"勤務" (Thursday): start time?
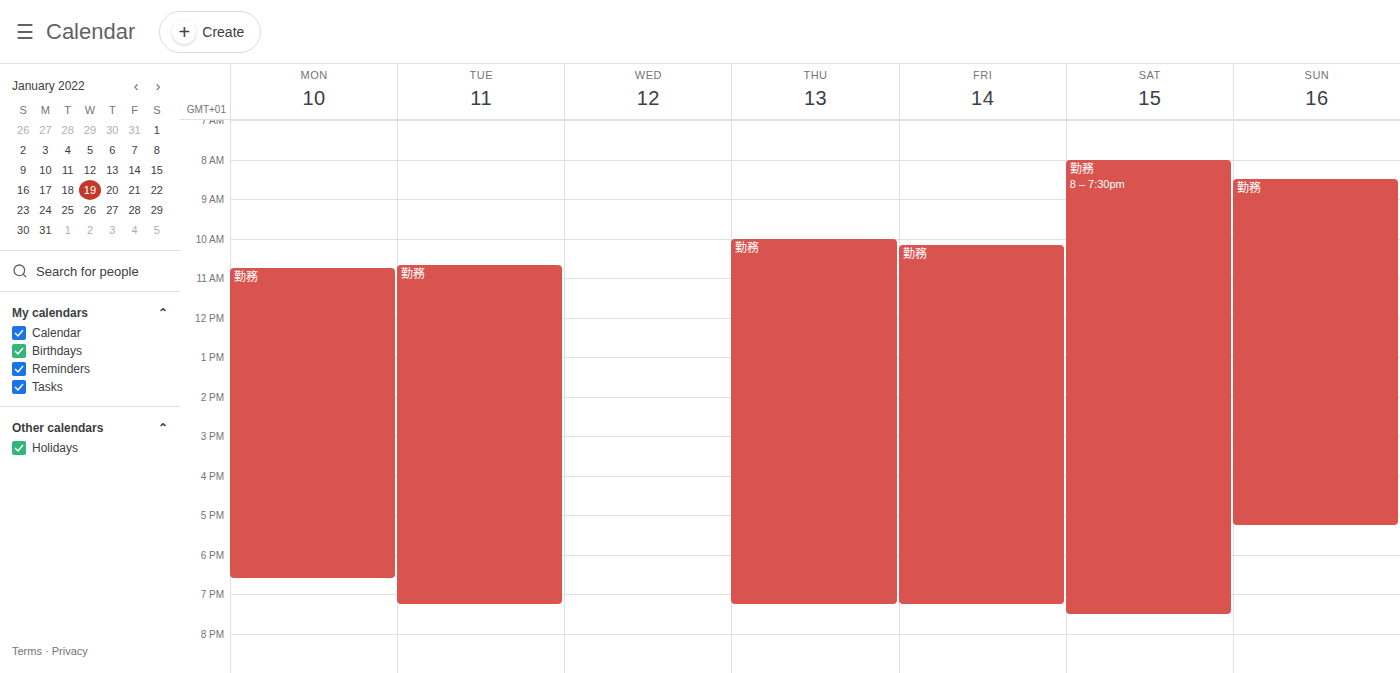
10:00 AM